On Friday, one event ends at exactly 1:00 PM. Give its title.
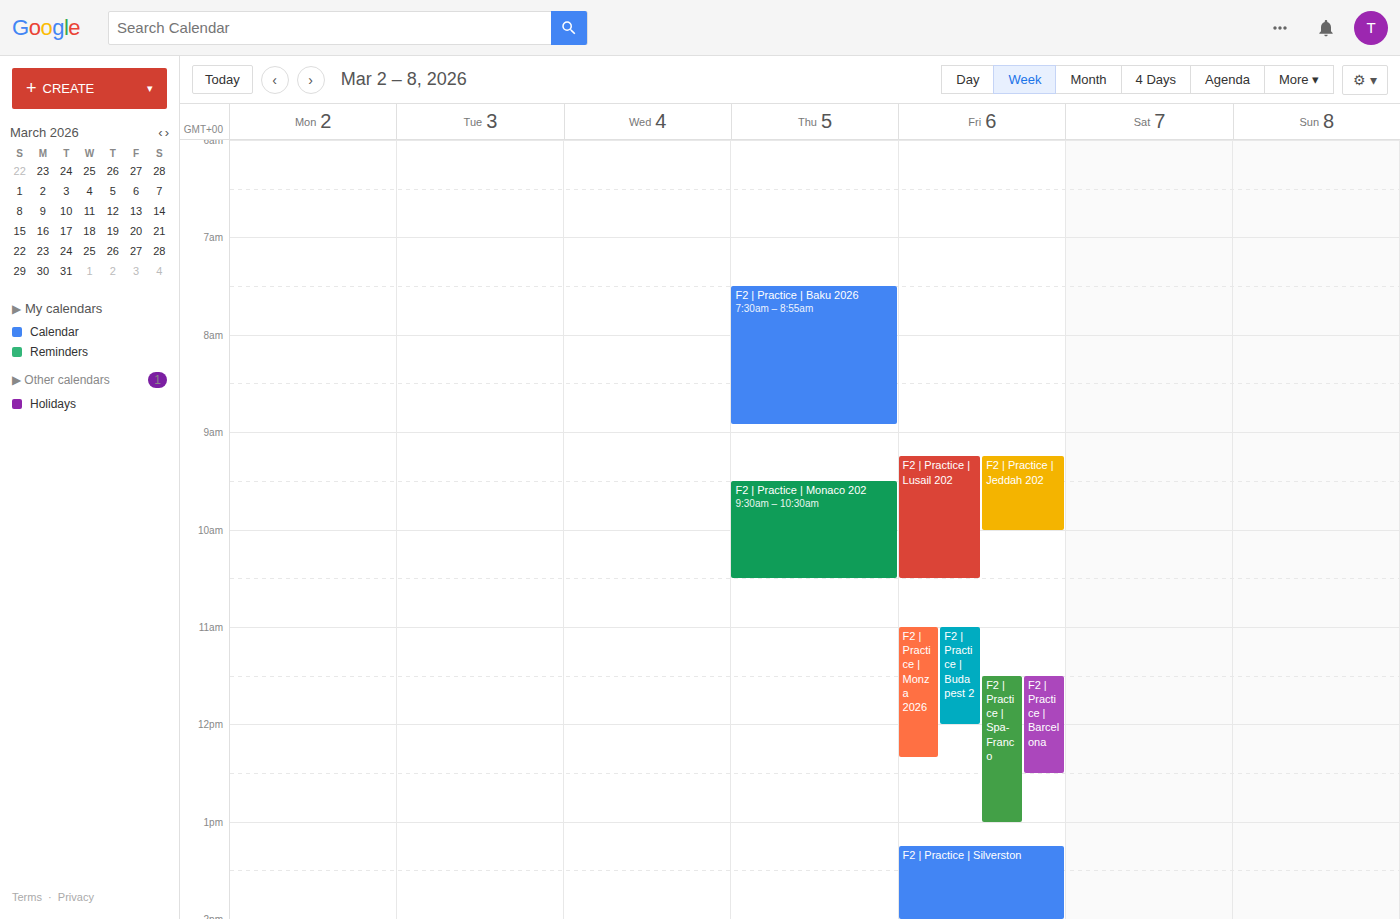
"F2 | Practice | Spa-Franco"